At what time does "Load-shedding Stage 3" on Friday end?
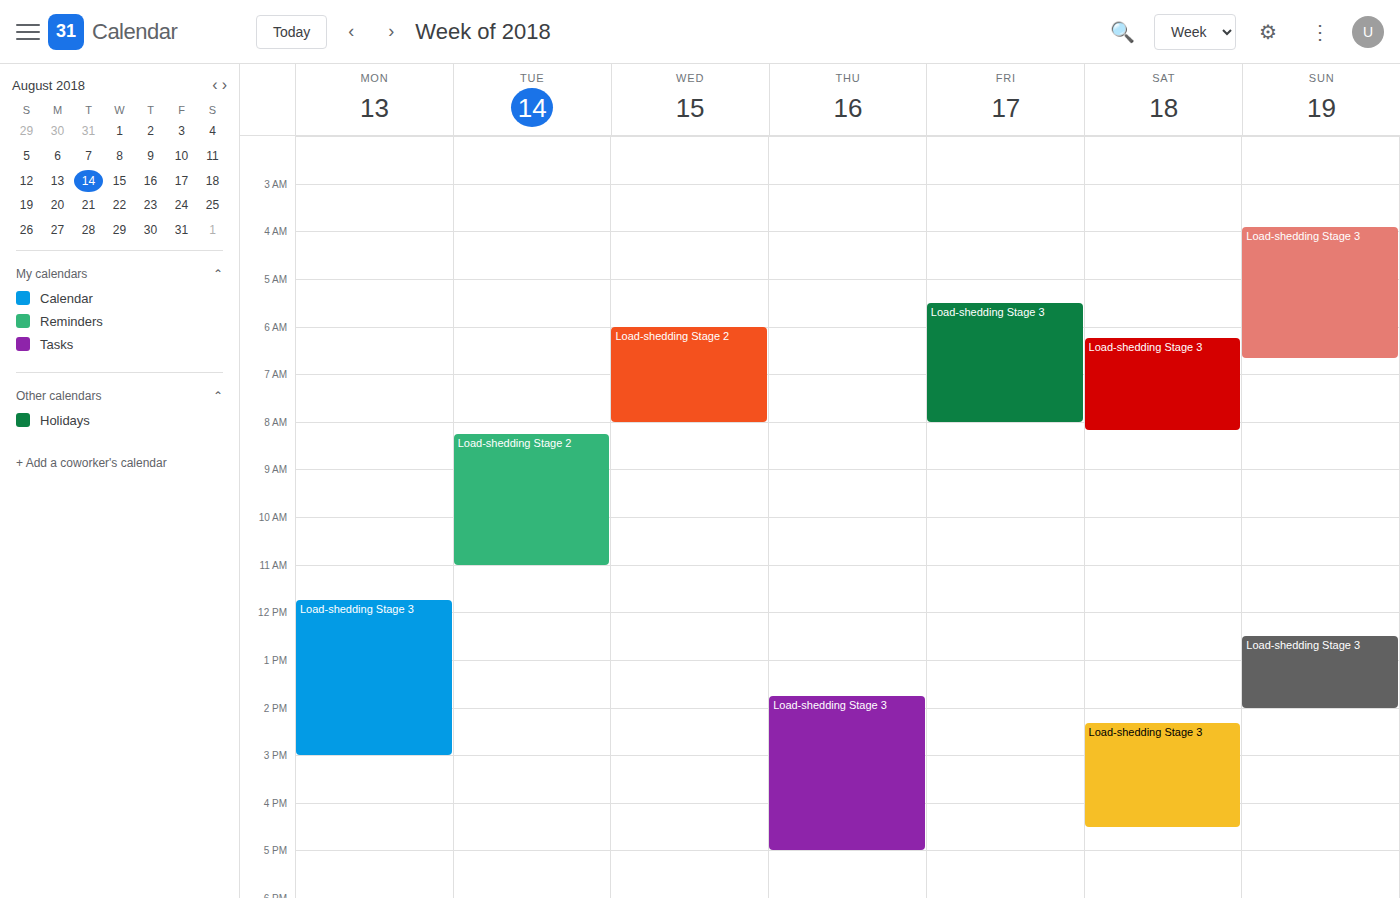
8:00 AM